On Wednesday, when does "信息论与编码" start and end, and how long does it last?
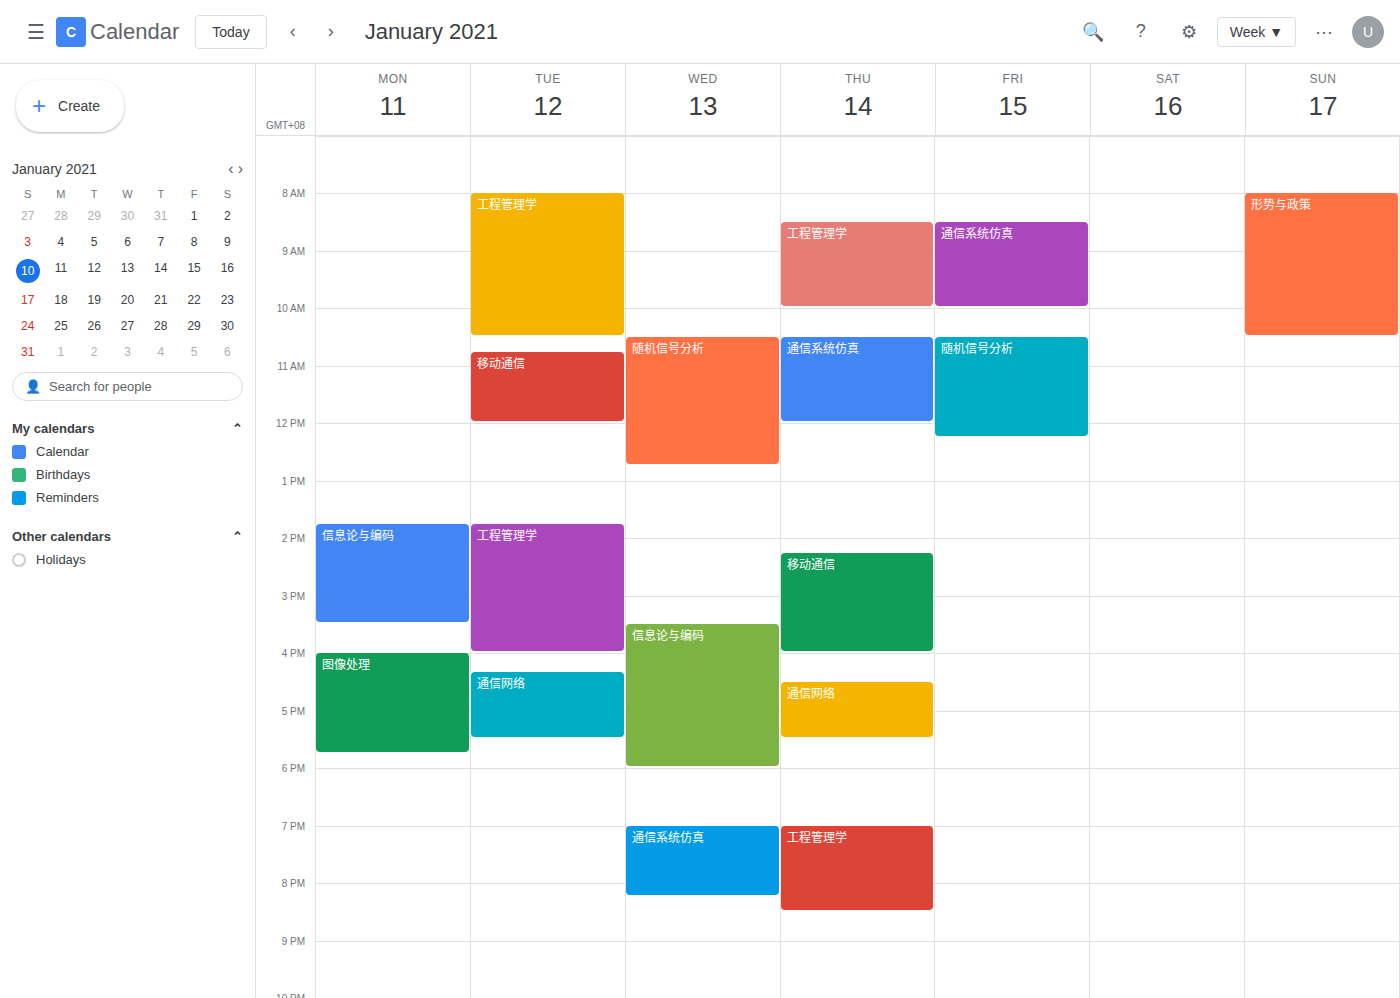
3:30 PM to 6:00 PM, 2 hours 30 minutes